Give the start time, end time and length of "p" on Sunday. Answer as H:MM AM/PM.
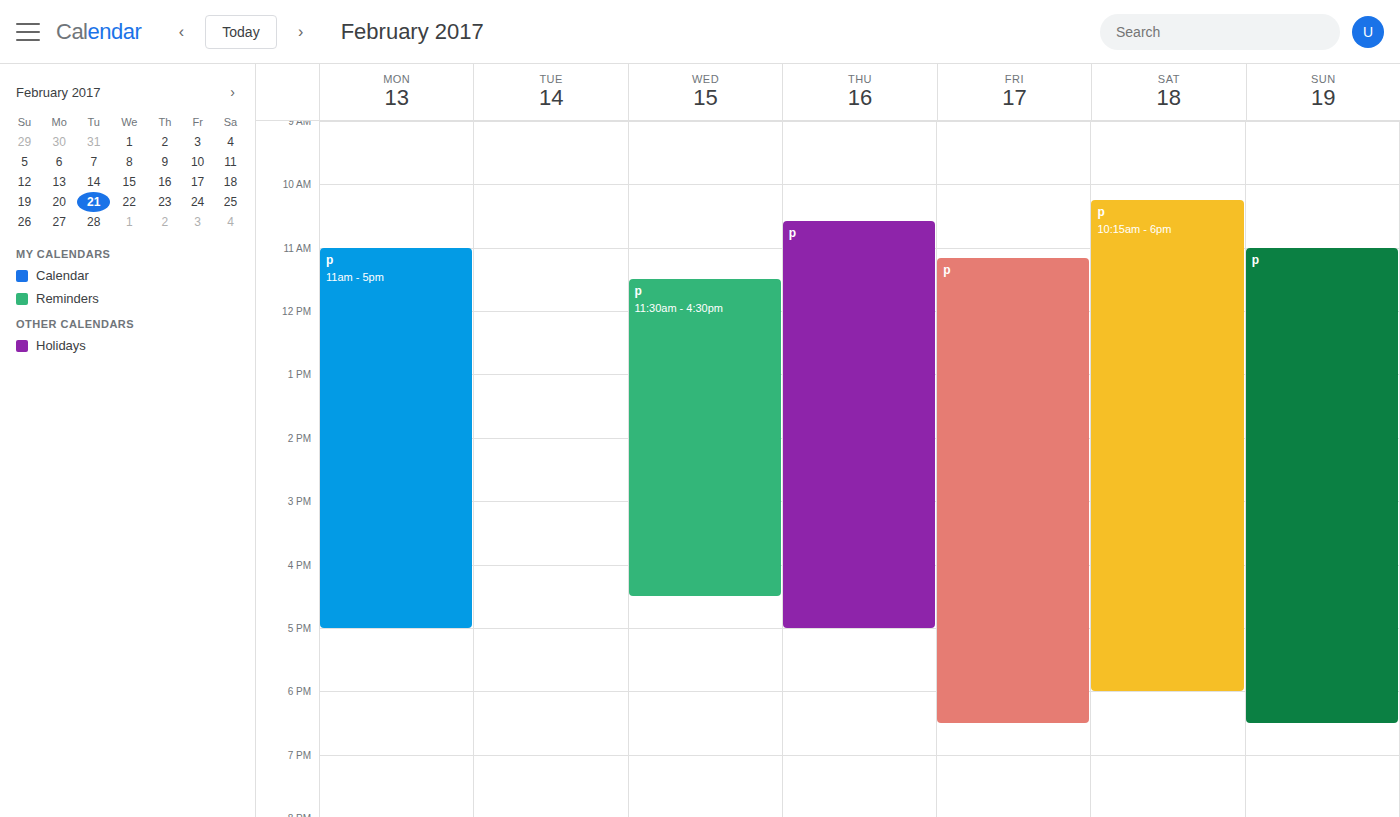
11:00 AM to 6:30 PM, 7 hours 30 minutes